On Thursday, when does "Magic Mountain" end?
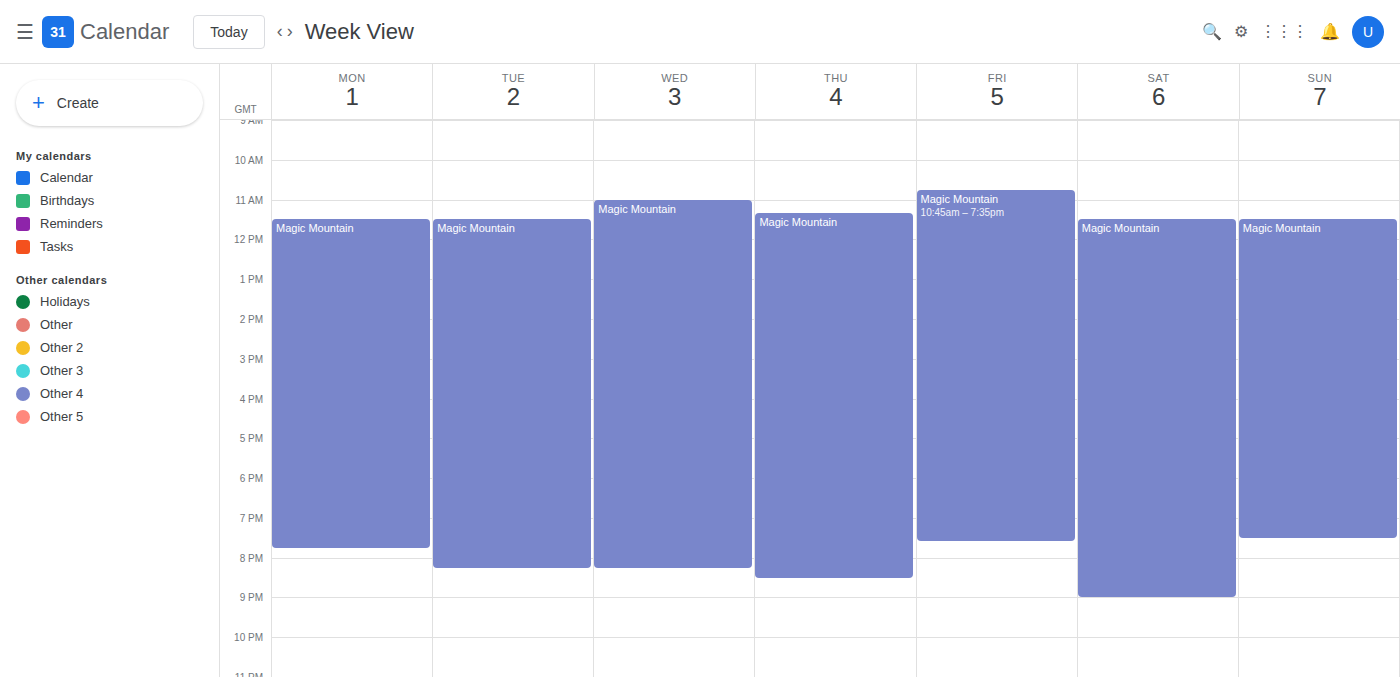
8:30 PM